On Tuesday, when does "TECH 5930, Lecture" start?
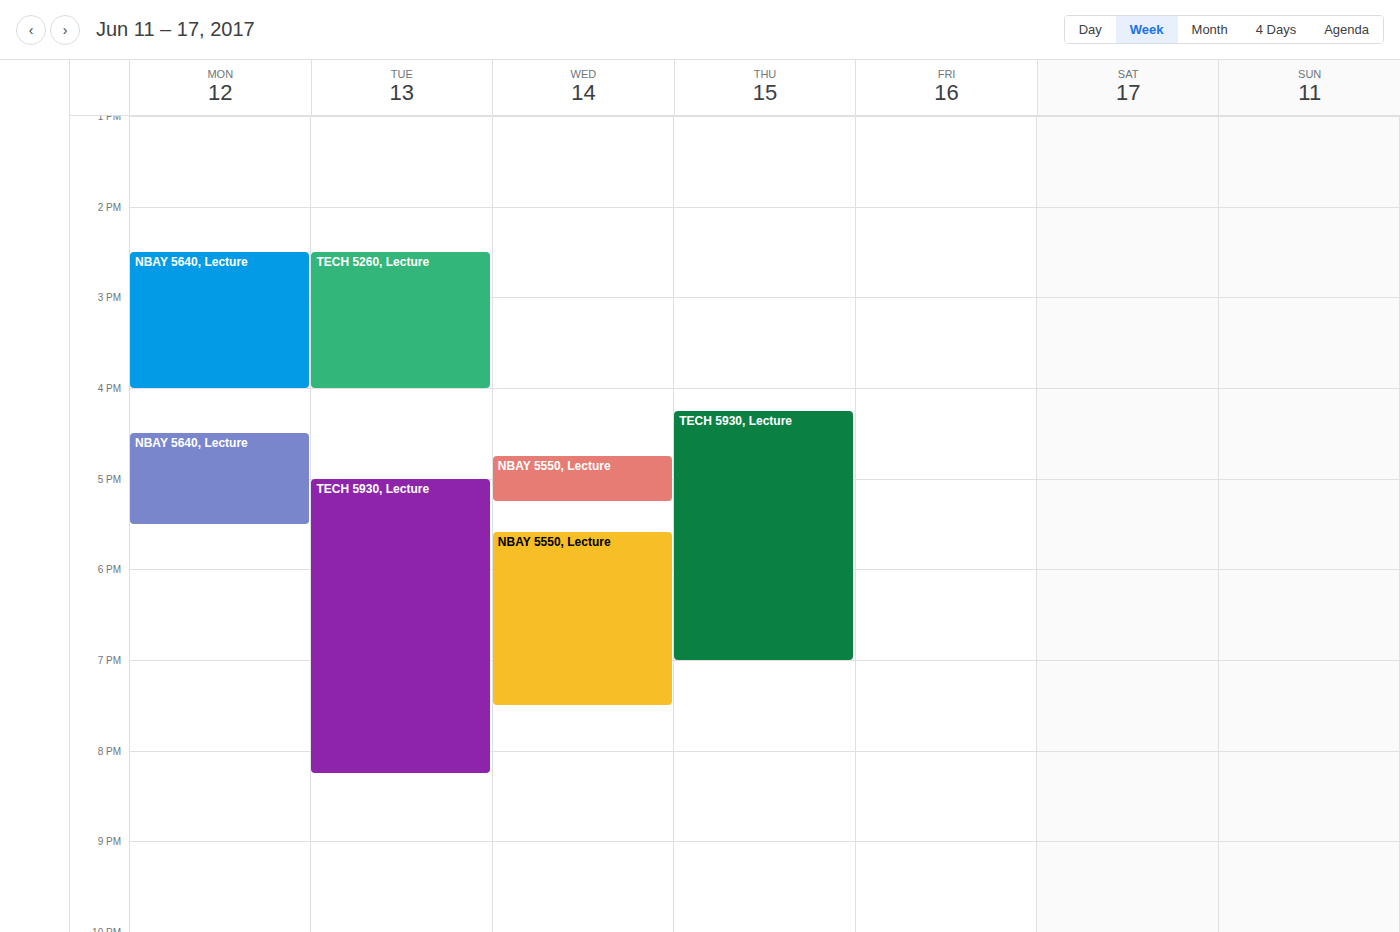
5:00 PM